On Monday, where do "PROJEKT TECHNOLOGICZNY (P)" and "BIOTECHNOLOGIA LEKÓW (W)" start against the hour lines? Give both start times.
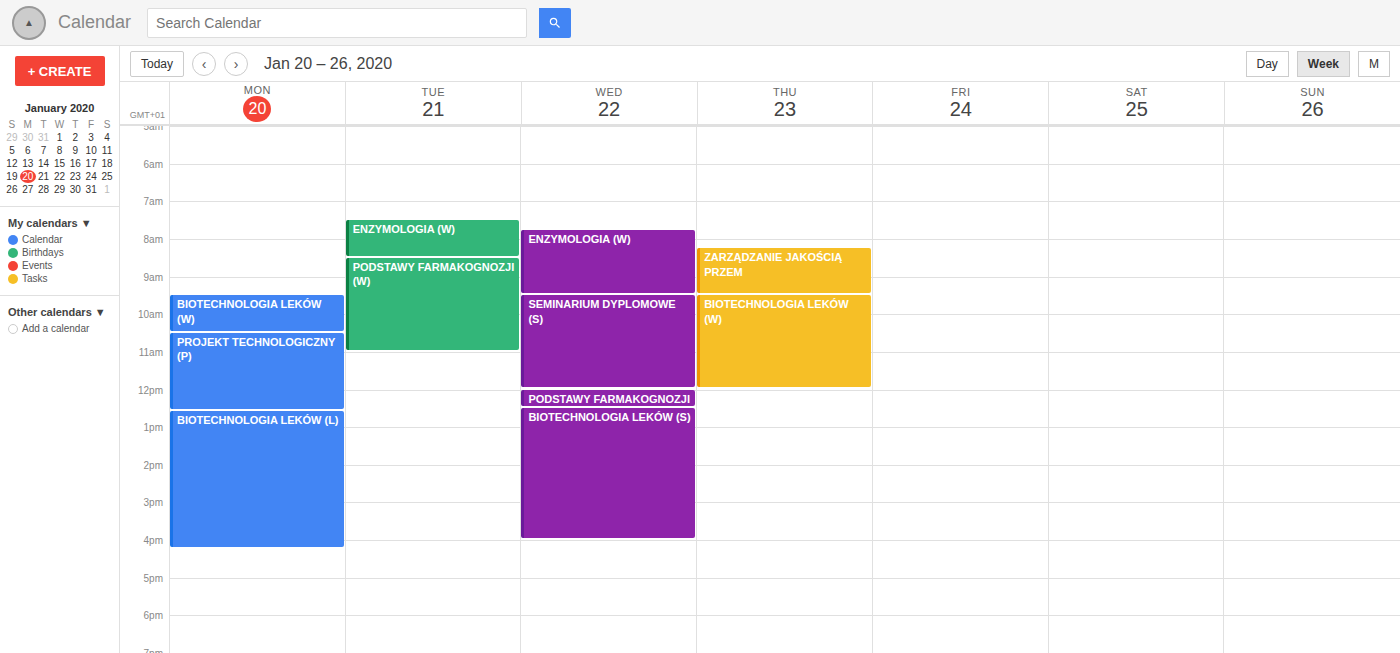
"PROJEKT TECHNOLOGICZNY (P)": 10:30 AM, halfway between the 10 AM and 11 AM lines. "BIOTECHNOLOGIA LEKÓW (W)": 9:30 AM, halfway between the 9 AM and 10 AM lines.